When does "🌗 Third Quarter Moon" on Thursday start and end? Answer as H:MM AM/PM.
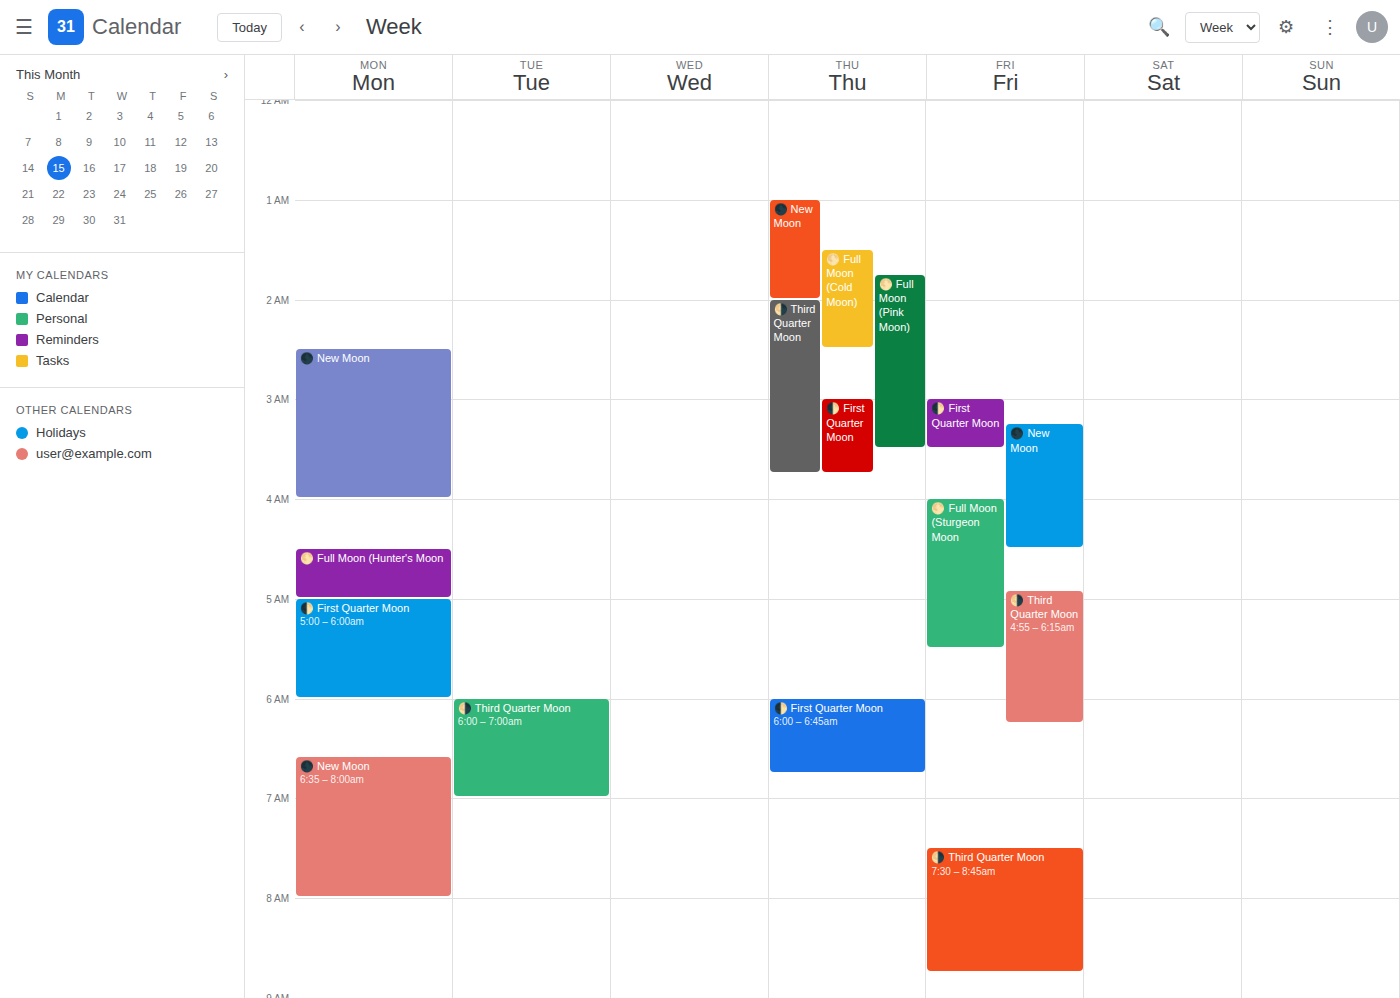
2:00 AM to 3:45 AM